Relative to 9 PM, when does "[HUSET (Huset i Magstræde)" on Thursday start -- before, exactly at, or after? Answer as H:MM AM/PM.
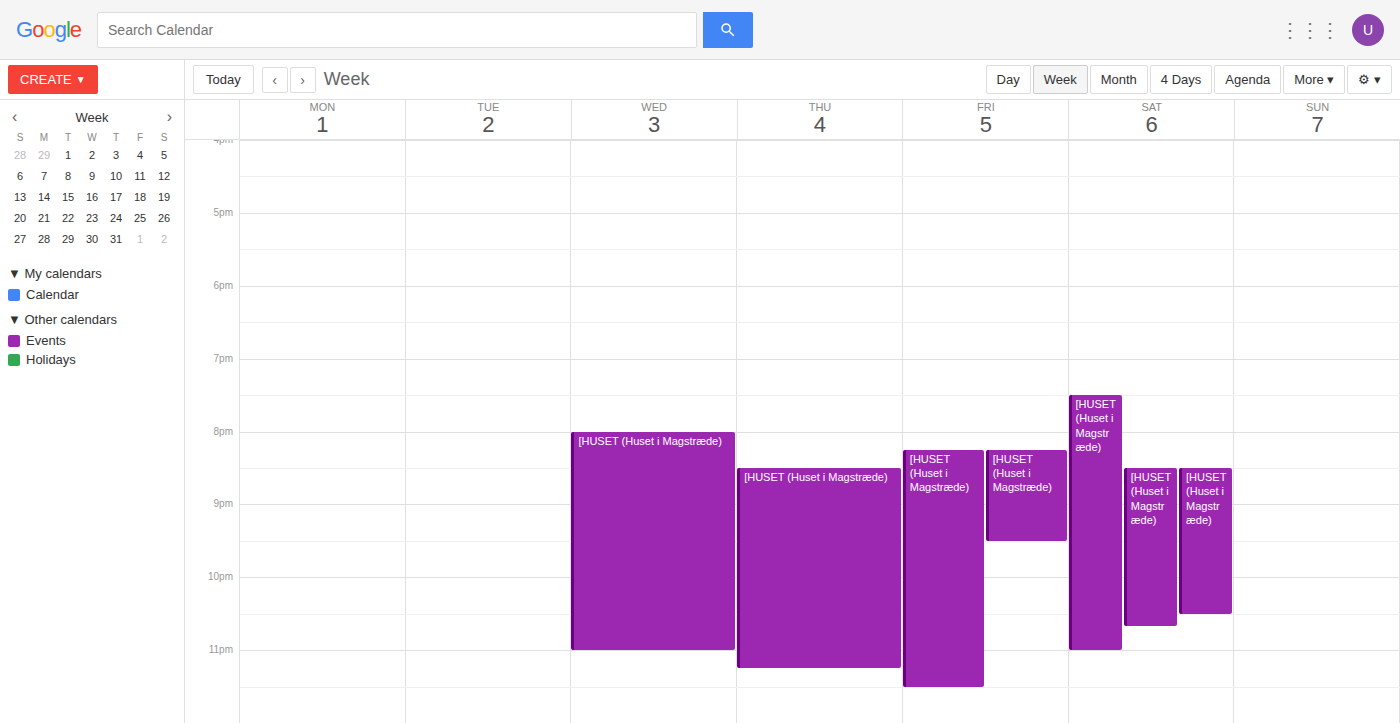
8:30 PM -- before 9 PM, 30 minutes above the 9 PM line.